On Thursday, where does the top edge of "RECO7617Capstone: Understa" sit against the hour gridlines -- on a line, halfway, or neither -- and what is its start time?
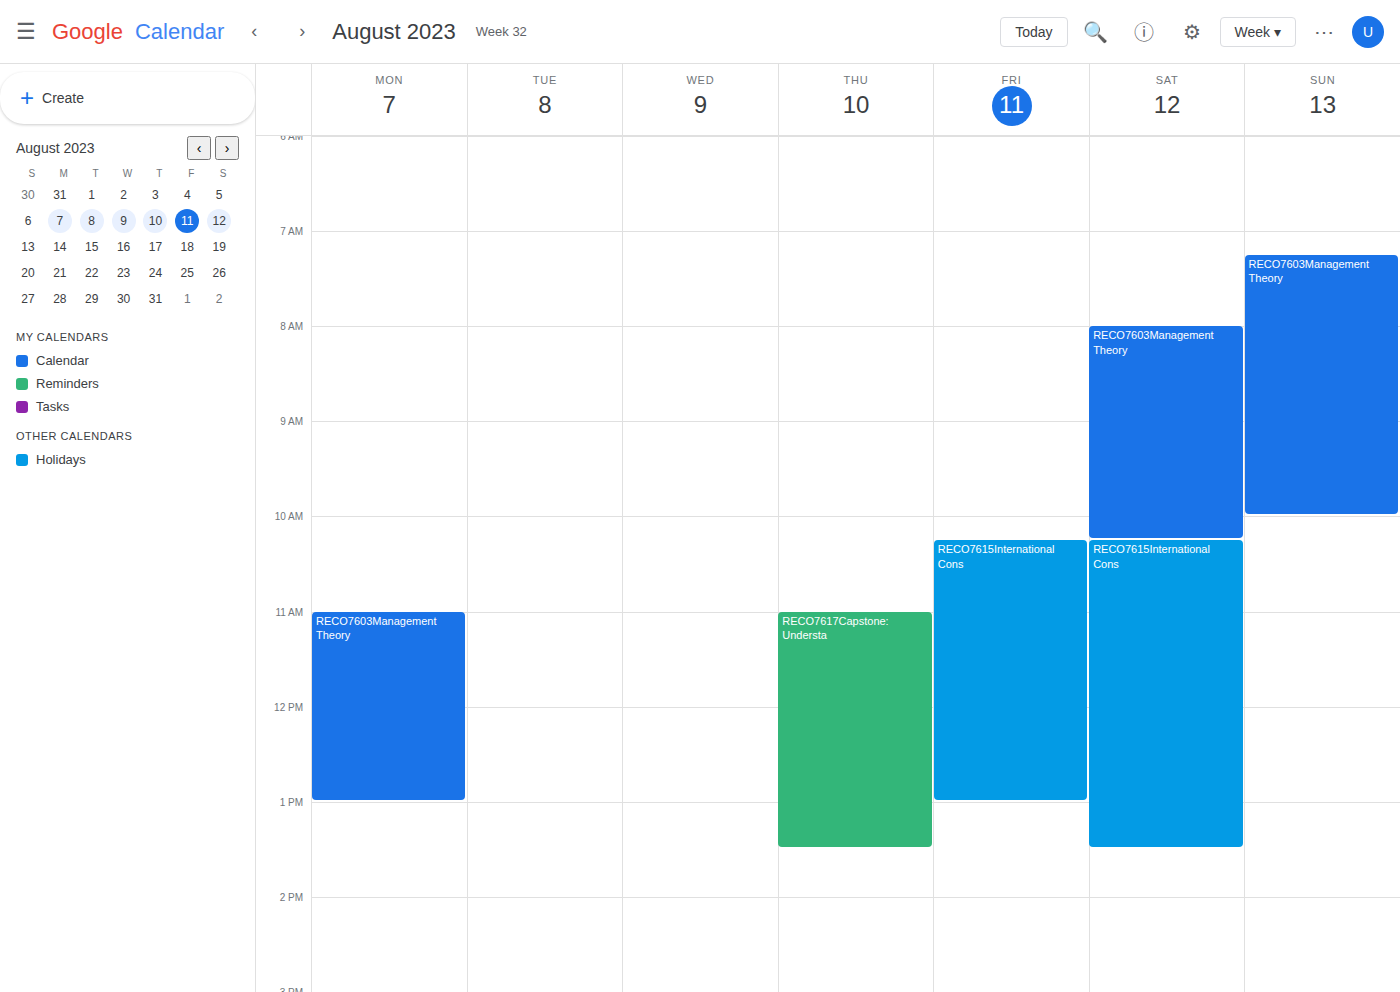
11:00 AM -- exactly on the 11 AM line.